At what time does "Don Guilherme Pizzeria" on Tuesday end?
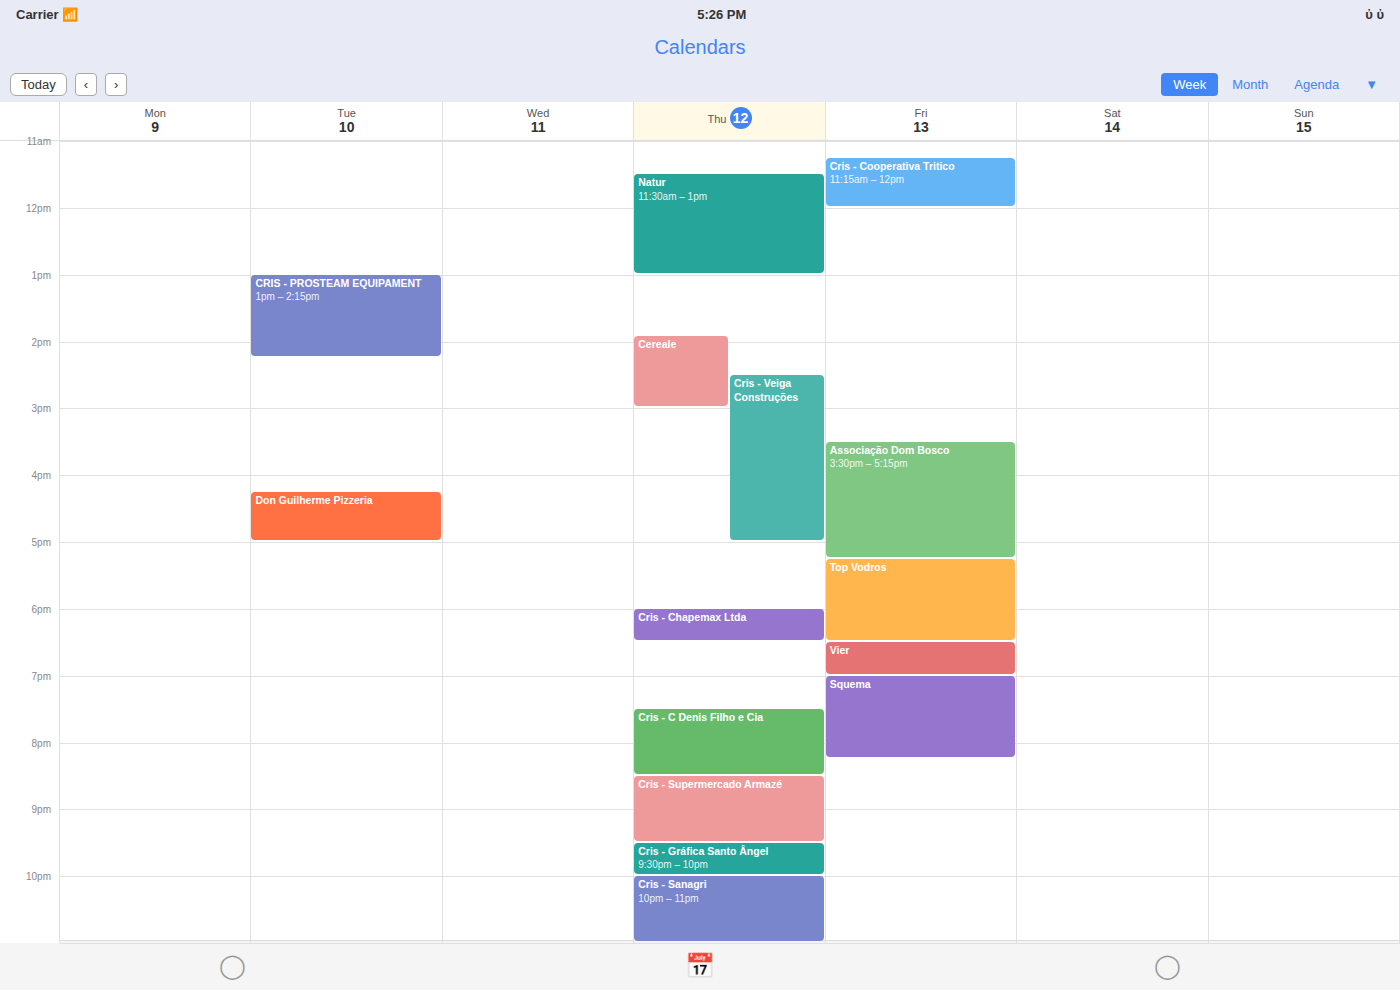
5:00 PM